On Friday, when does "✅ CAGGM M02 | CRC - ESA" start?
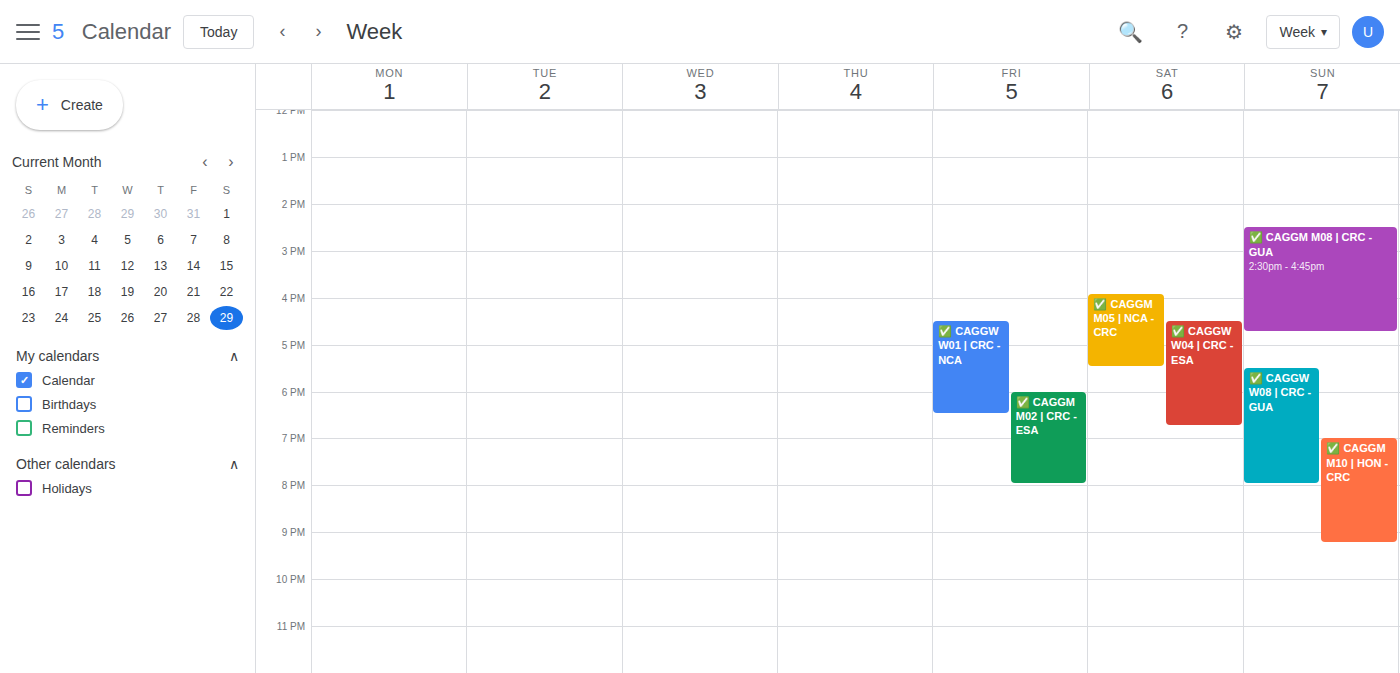
6:00 PM